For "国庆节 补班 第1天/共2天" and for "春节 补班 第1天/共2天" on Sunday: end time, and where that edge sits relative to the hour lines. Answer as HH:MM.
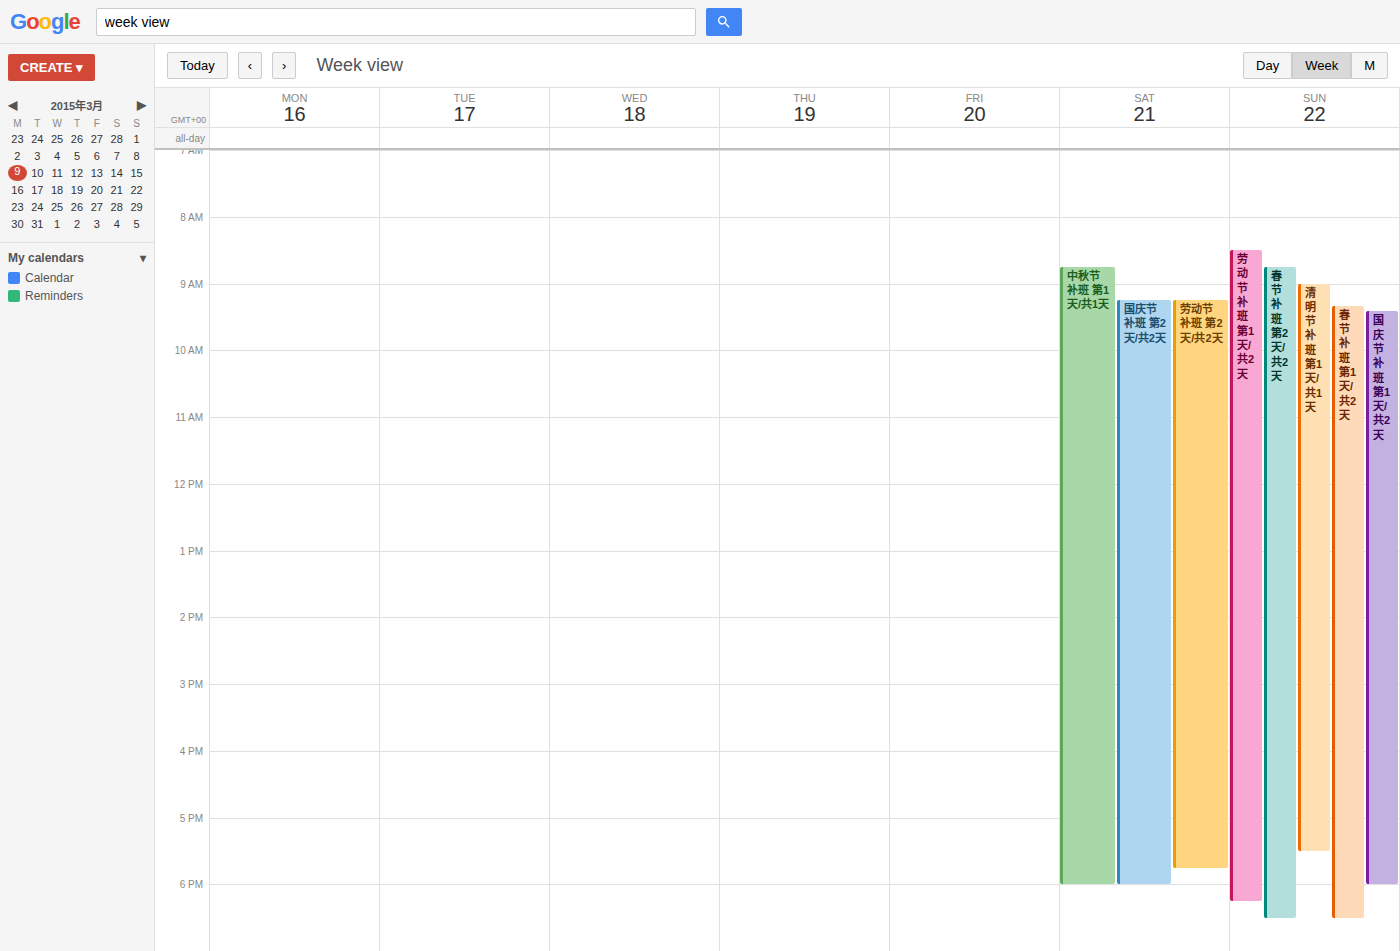
"国庆节 补班 第1天/共2天": 18:00, exactly on the 18:00 line. "春节 补班 第1天/共2天": 18:30, halfway between the 18:00 and 19:00 lines.